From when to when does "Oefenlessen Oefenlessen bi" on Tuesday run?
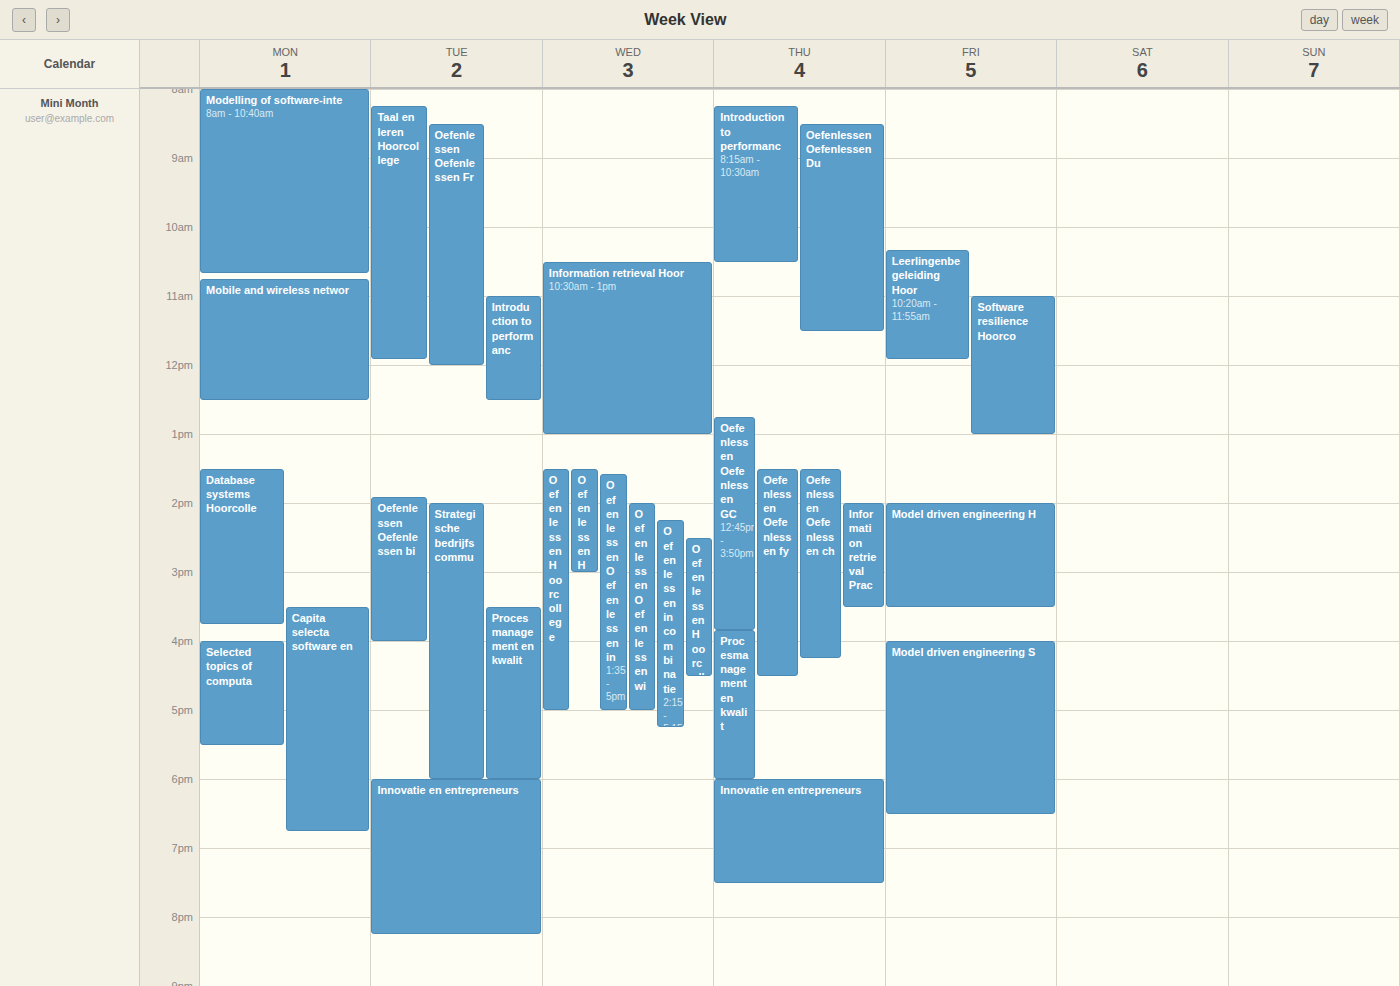
1:55 PM to 4:00 PM